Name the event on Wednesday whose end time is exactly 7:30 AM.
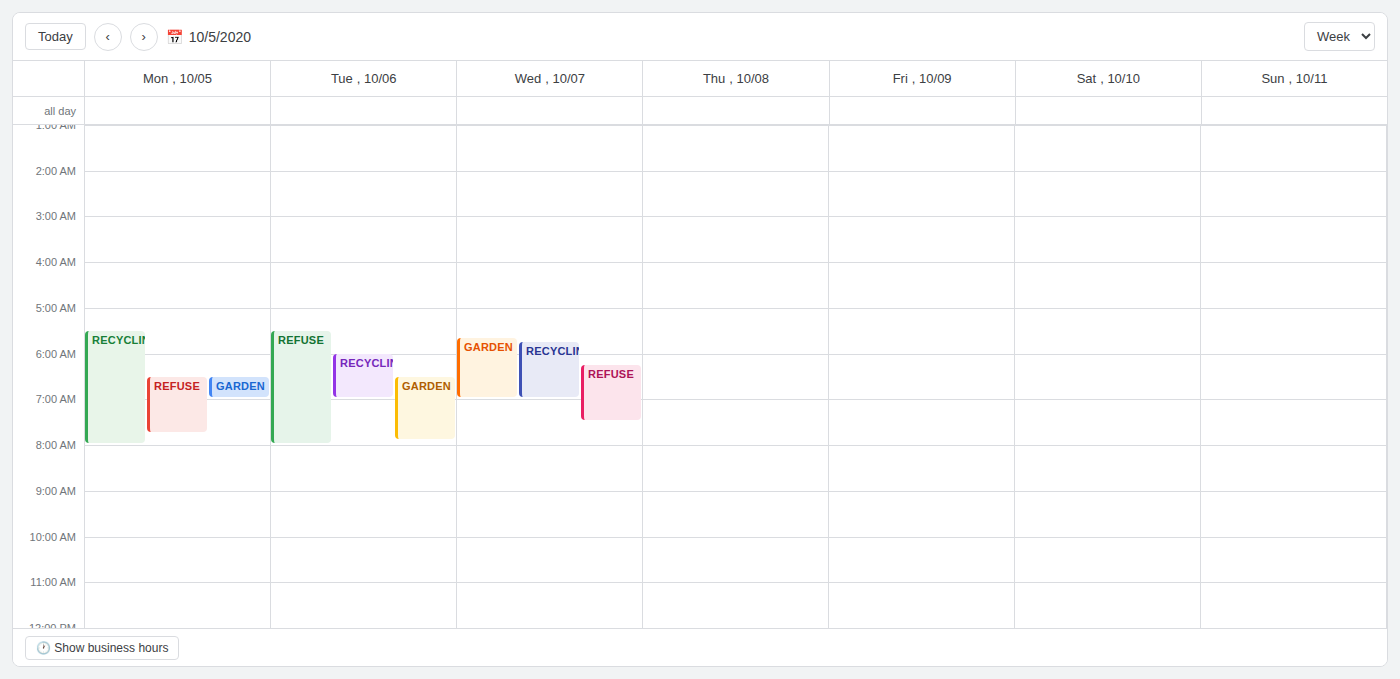
"REFUSE"